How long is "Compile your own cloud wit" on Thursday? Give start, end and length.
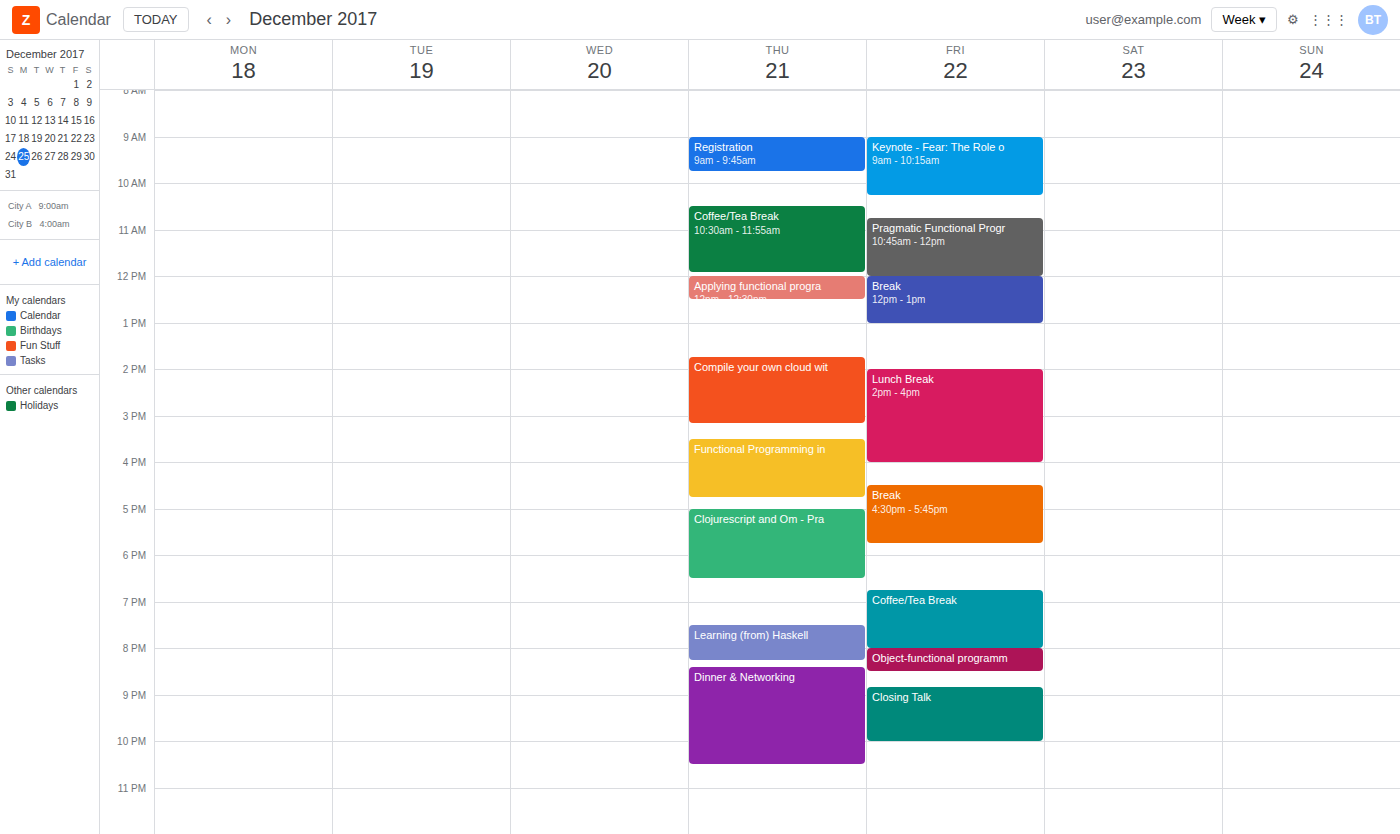
1:45 PM to 3:10 PM, 1 hour 25 minutes